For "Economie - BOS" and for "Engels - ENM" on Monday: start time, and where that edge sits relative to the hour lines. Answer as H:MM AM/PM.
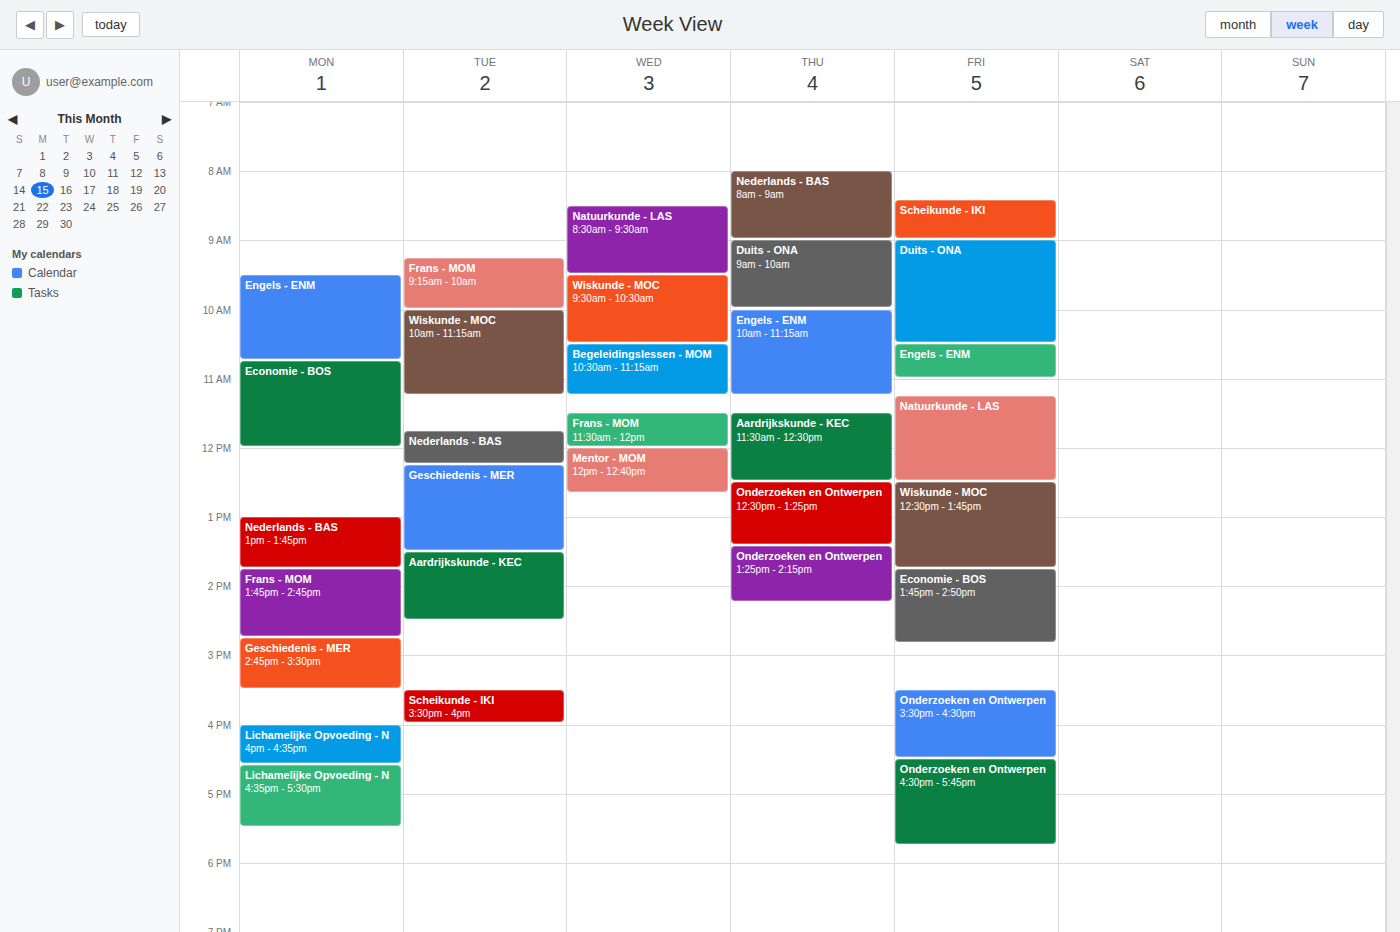
"Economie - BOS": 10:45 AM, neither: three quarters of the way from the 10 AM line to the 11 AM line. "Engels - ENM": 9:30 AM, halfway between the 9 AM and 10 AM lines.